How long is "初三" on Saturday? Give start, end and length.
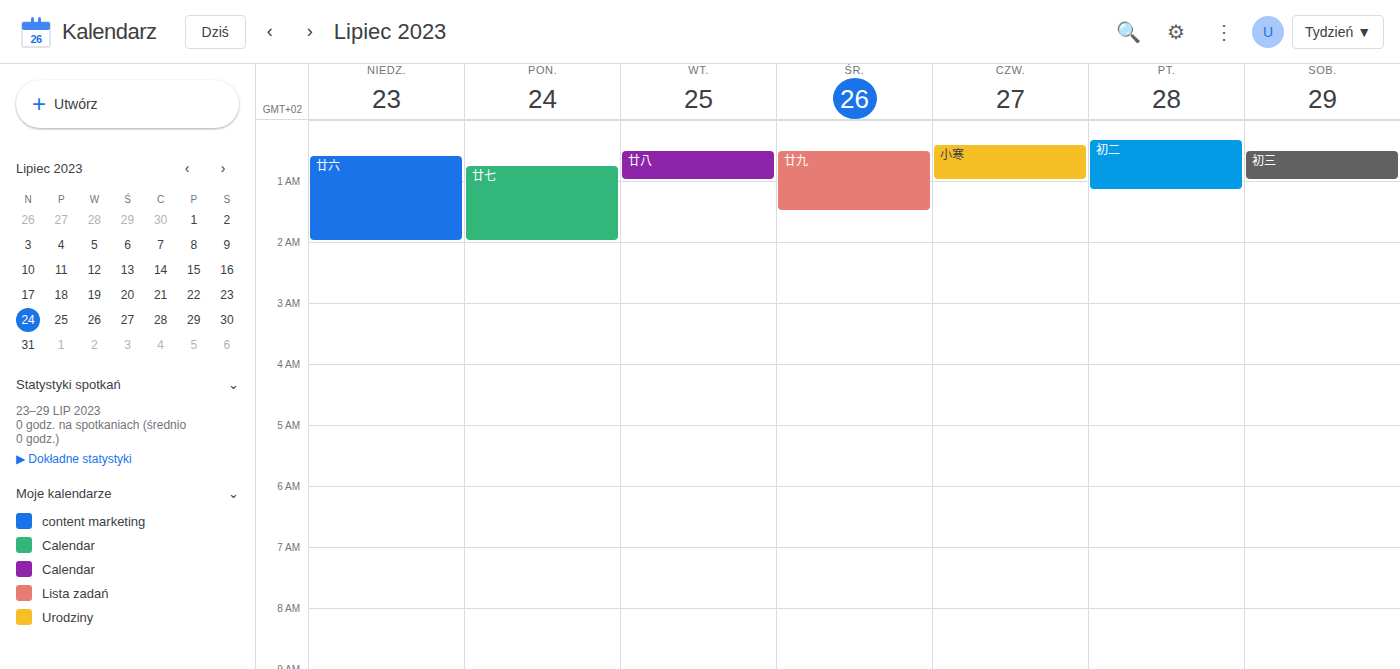
12:30 AM to 1:00 AM, 30 minutes